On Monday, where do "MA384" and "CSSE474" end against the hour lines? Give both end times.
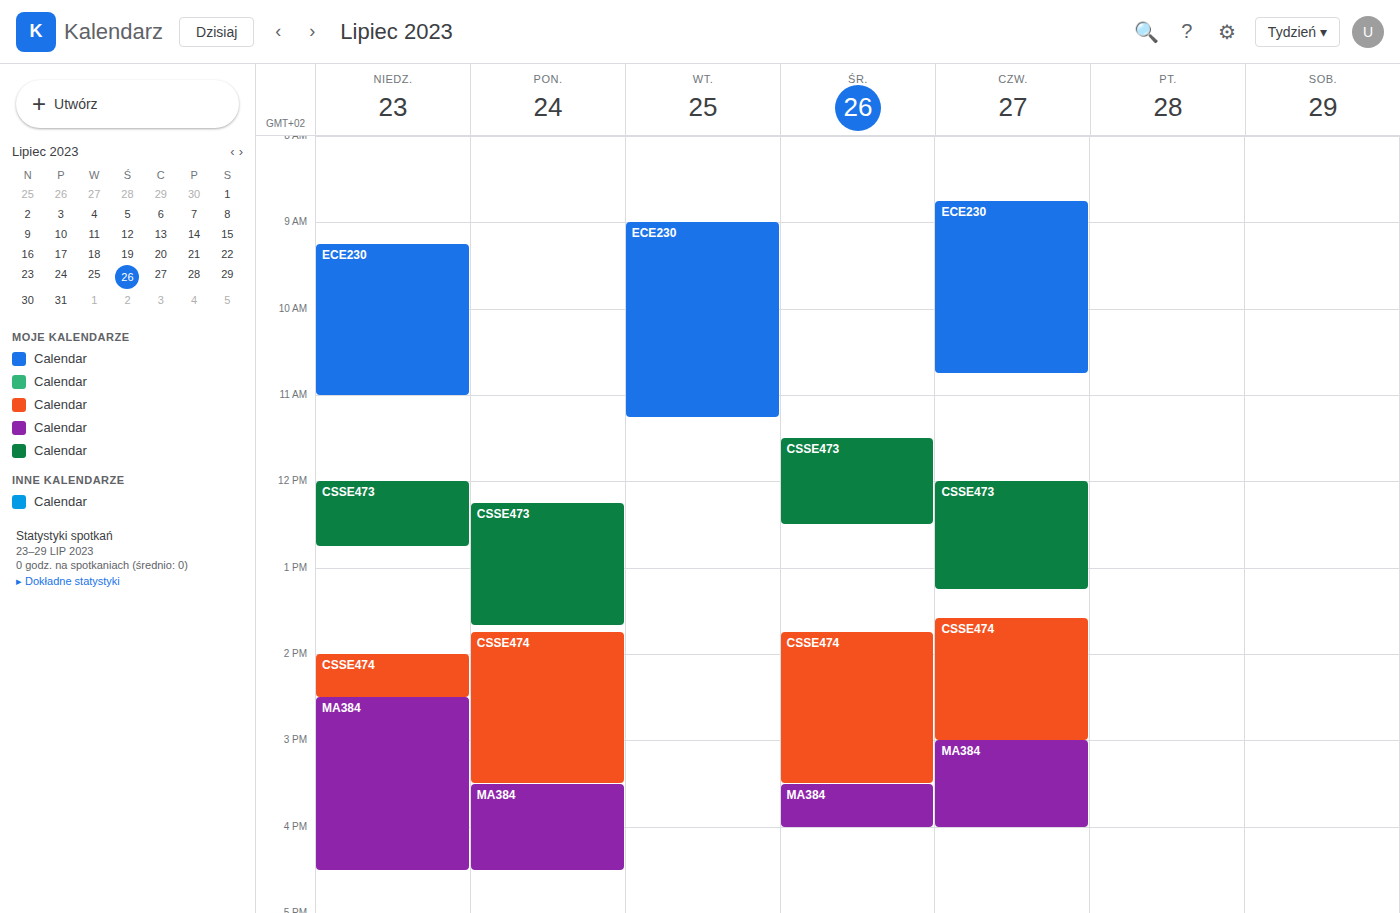
"MA384": 16:30, halfway between the 16:00 and 17:00 lines. "CSSE474": 15:30, halfway between the 15:00 and 16:00 lines.